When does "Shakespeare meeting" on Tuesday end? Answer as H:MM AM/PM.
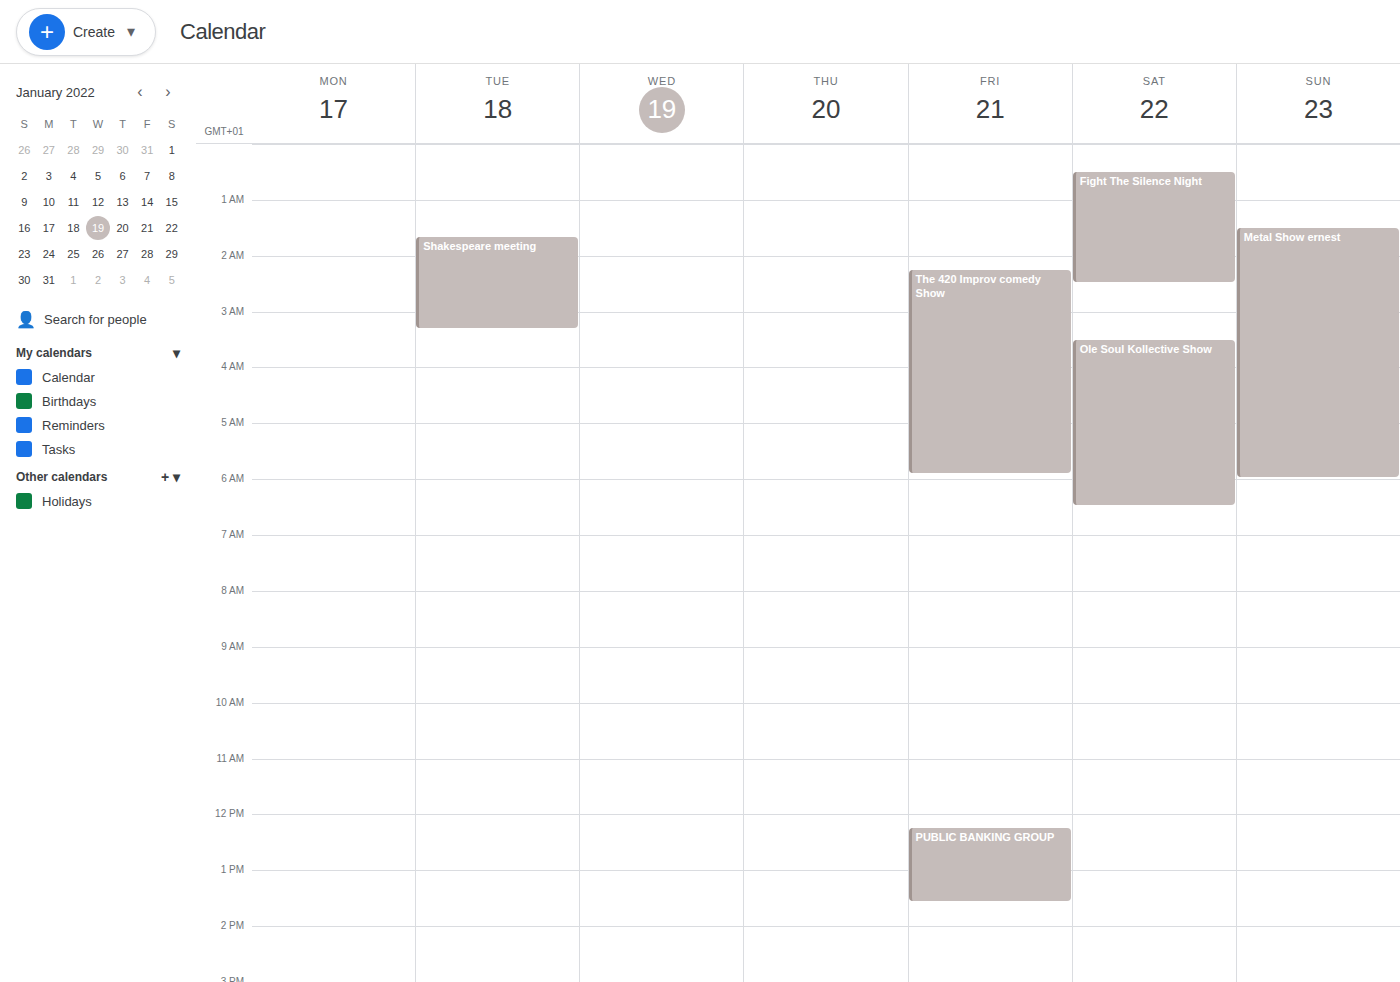
3:20 AM